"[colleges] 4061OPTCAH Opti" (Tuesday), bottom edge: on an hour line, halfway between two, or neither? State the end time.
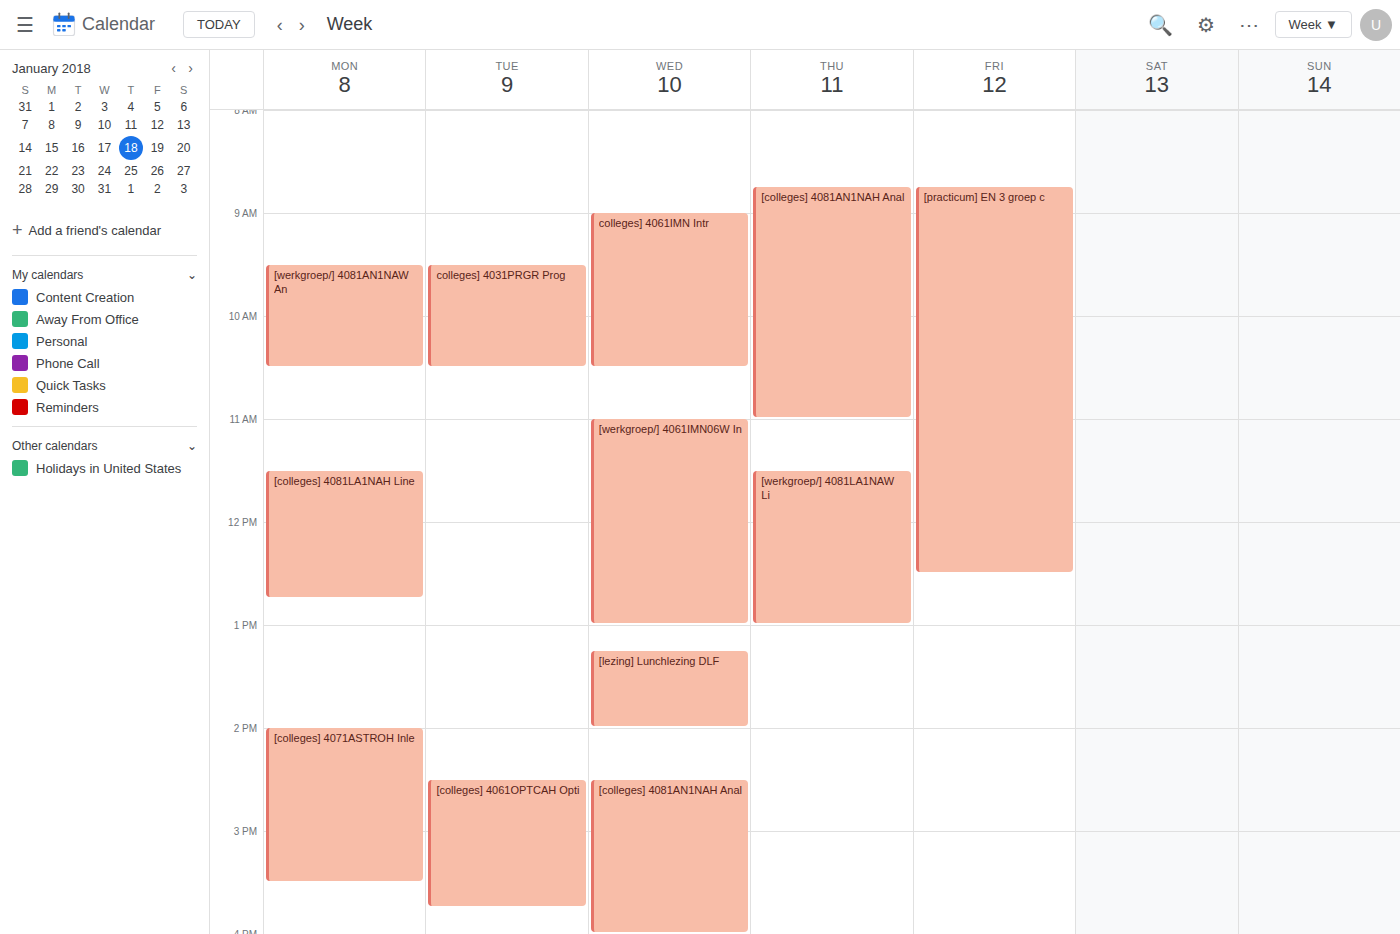
3:45 PM -- neither: three quarters of the way from the 3 PM line to the 4 PM line.